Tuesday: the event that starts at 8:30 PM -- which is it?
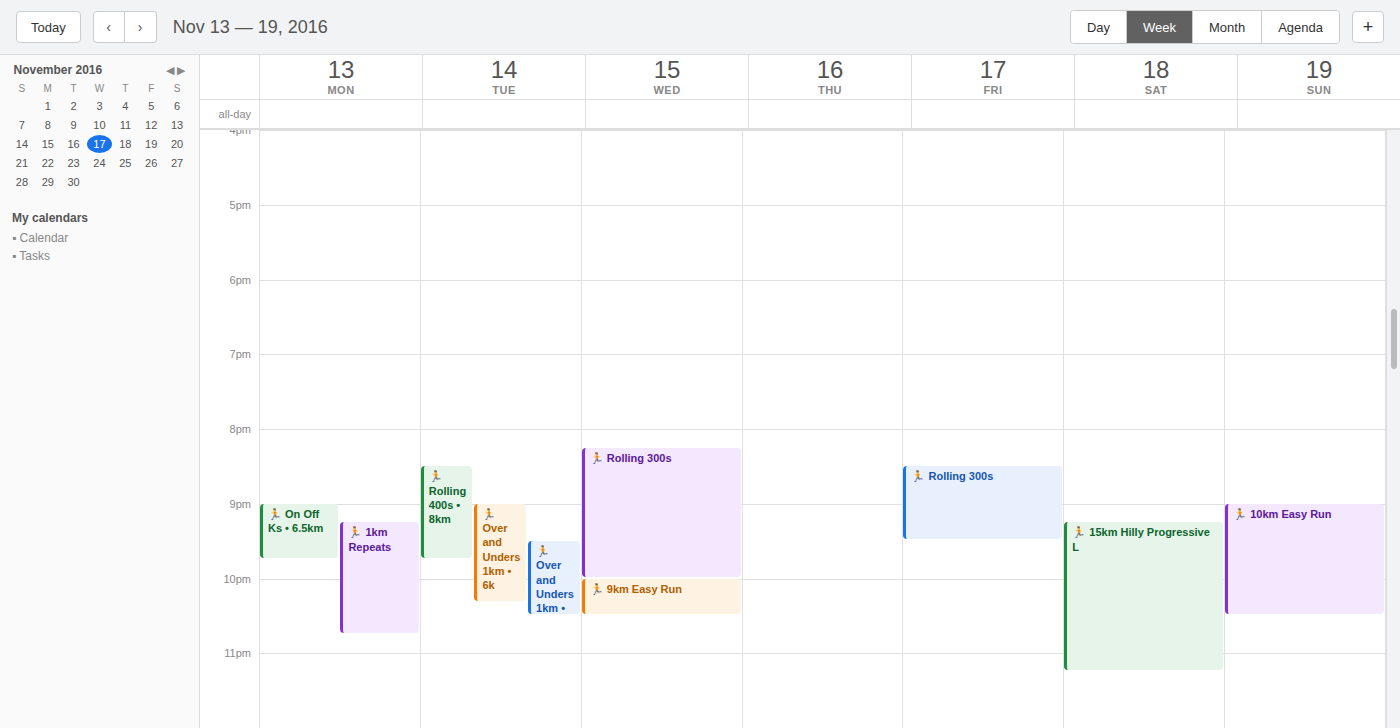
"🏃 Rolling 400s • 8km"